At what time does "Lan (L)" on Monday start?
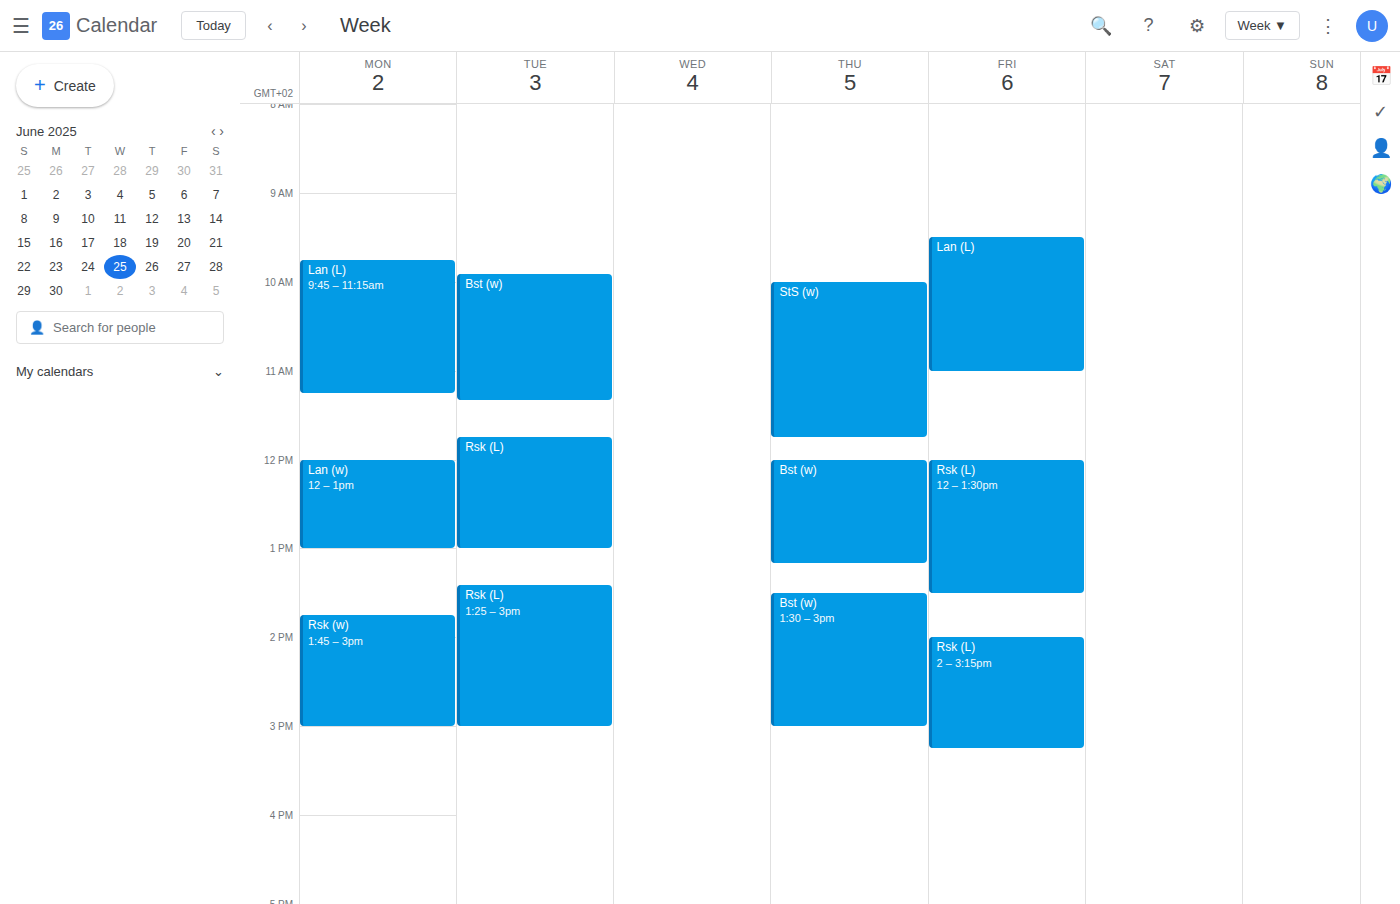
9:45 AM